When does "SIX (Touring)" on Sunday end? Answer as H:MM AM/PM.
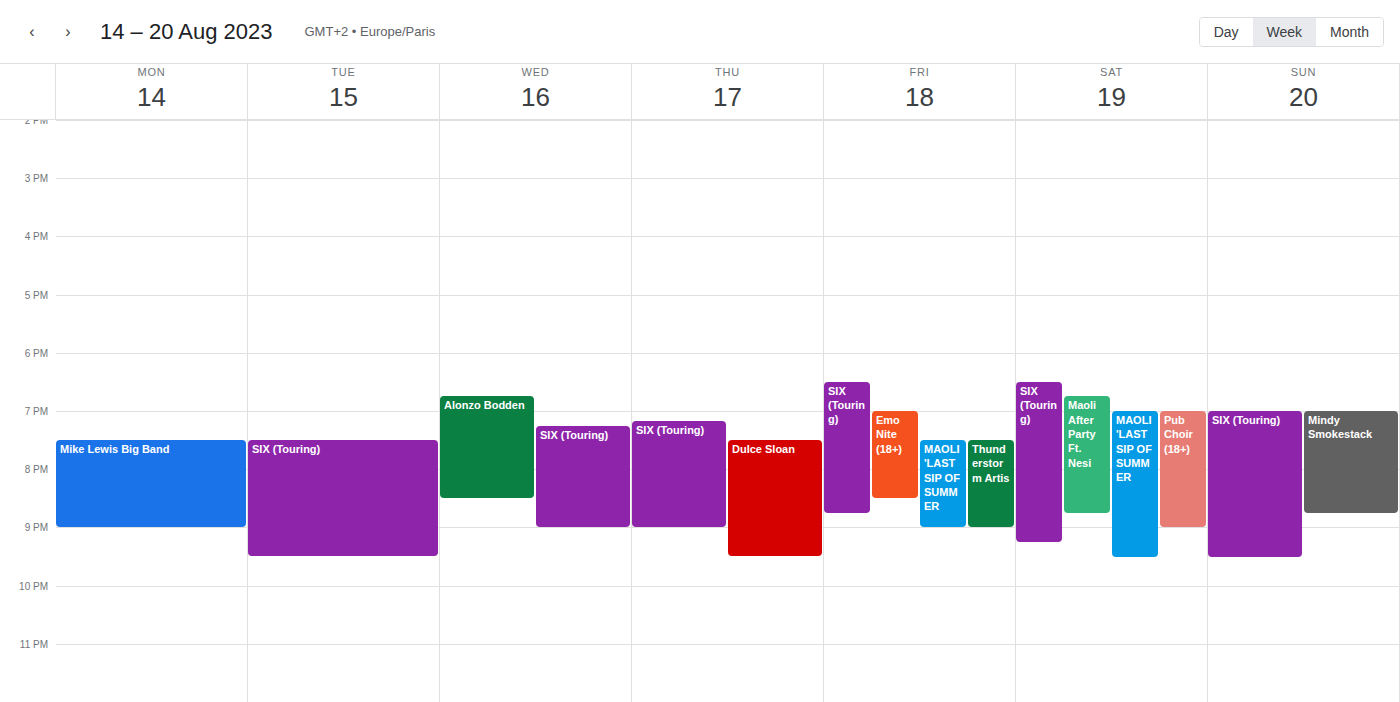
9:30 PM